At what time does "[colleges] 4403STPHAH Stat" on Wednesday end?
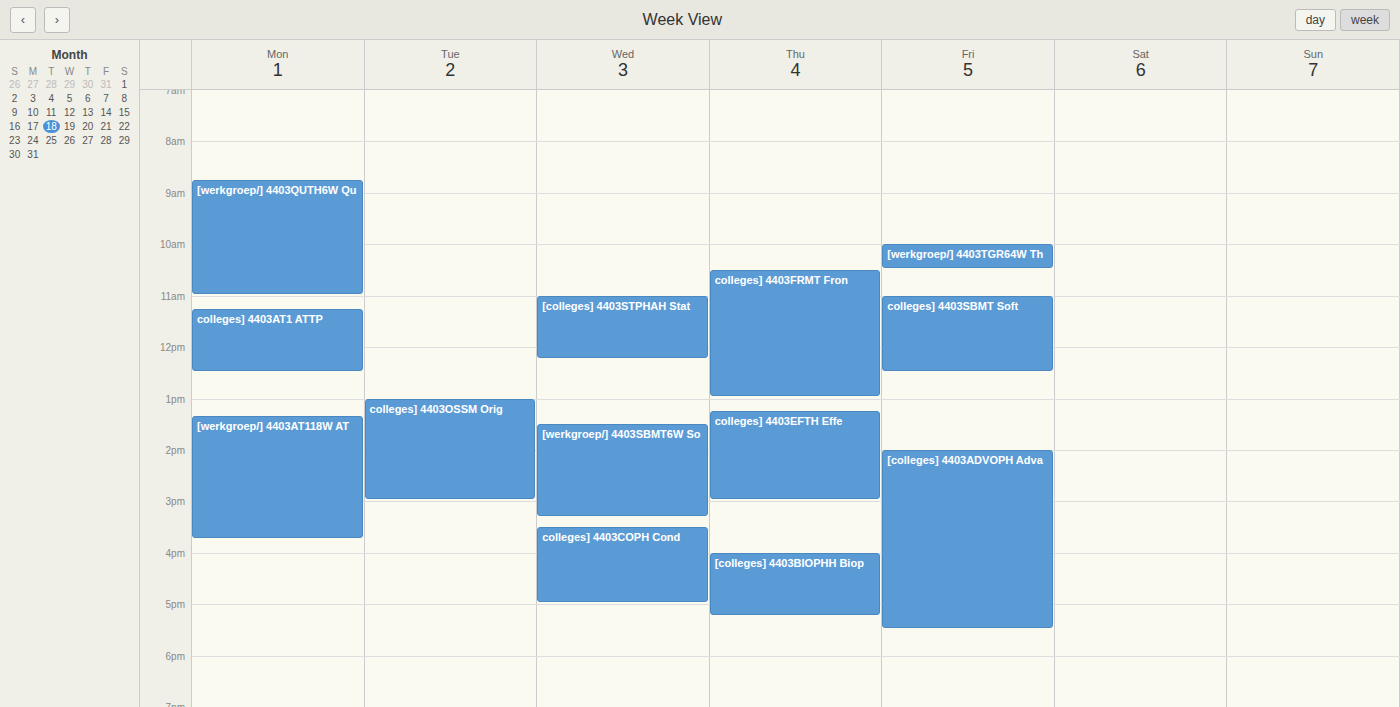
12:15 PM